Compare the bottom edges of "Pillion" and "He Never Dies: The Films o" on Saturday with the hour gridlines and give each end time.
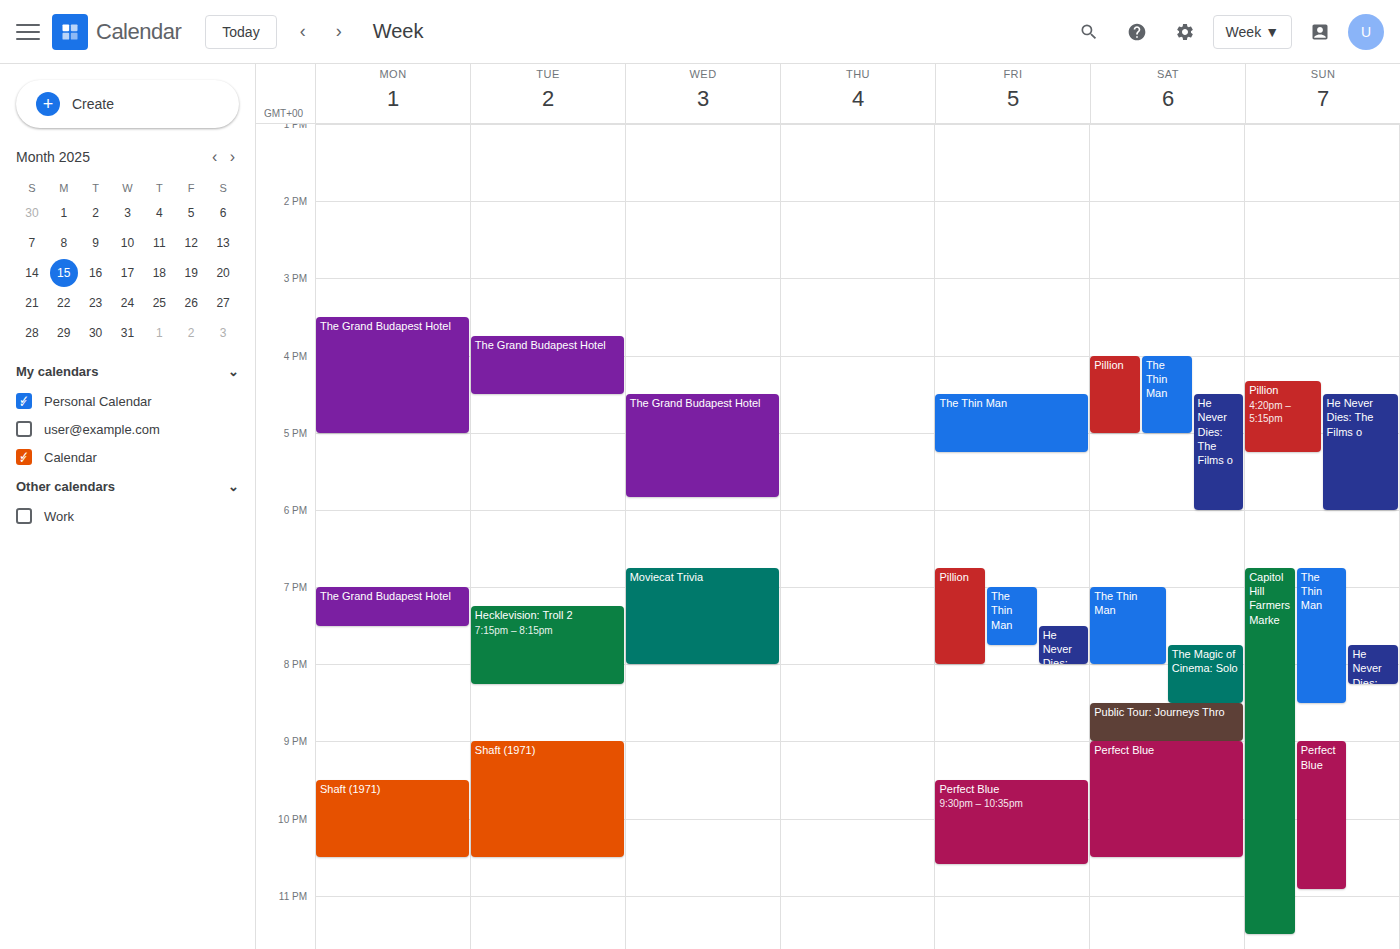
"Pillion": 5:00 PM, exactly on the 5 PM line. "He Never Dies: The Films o": 6:00 PM, exactly on the 6 PM line.